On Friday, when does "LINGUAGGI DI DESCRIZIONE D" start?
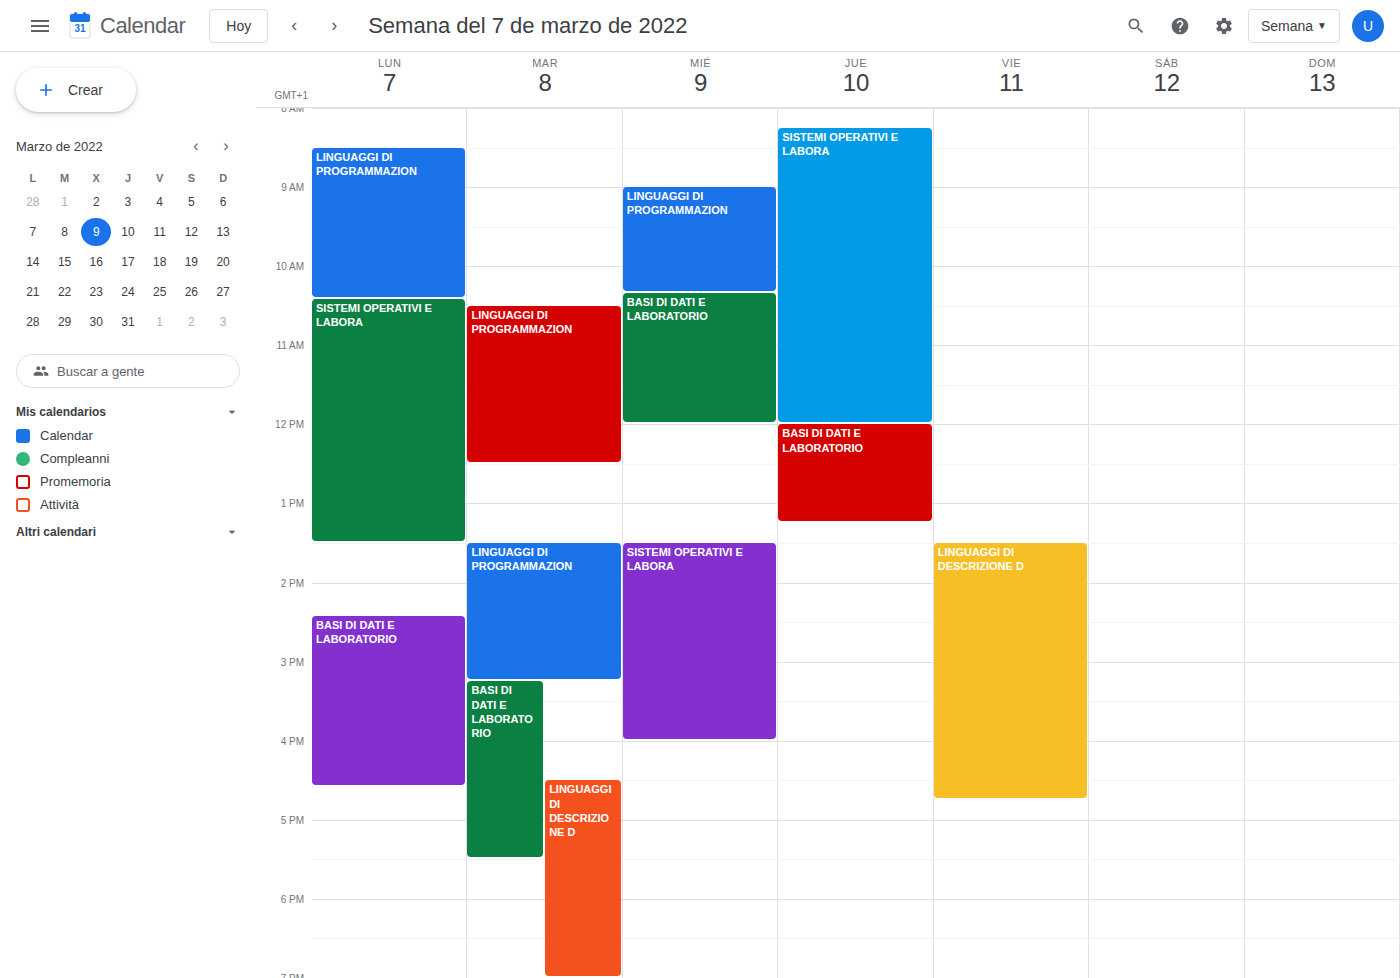
1:30 PM